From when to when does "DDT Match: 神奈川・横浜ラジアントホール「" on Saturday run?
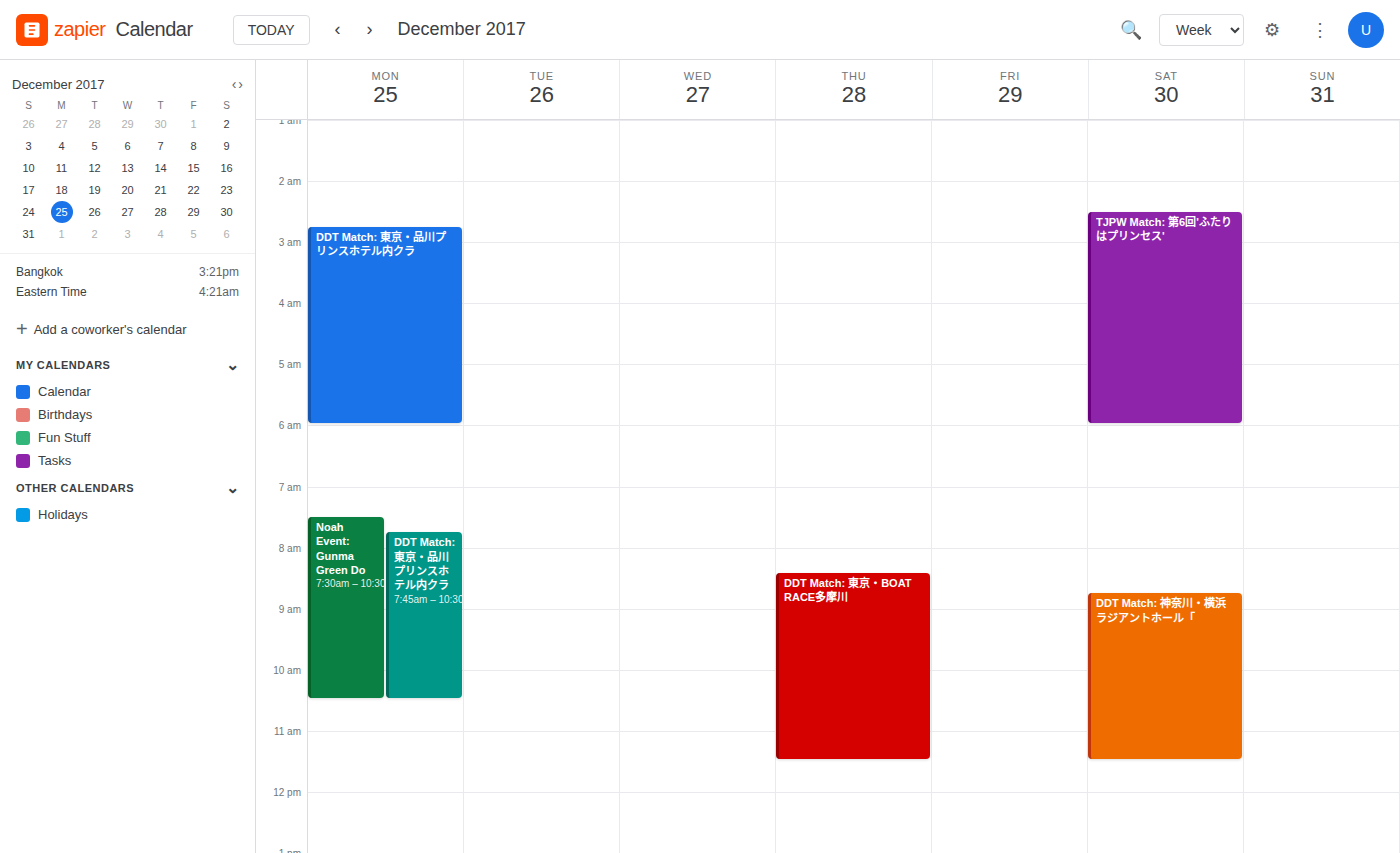
8:45 AM to 11:30 AM